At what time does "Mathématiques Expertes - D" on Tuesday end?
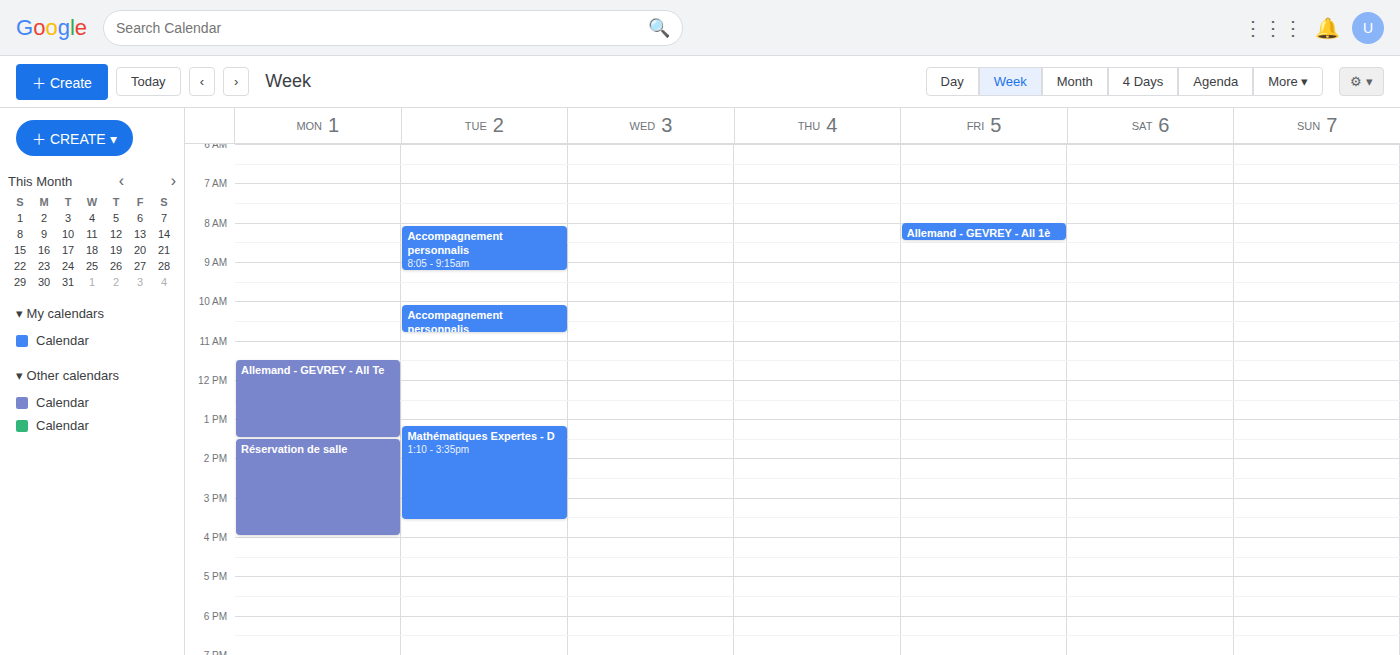
15:35